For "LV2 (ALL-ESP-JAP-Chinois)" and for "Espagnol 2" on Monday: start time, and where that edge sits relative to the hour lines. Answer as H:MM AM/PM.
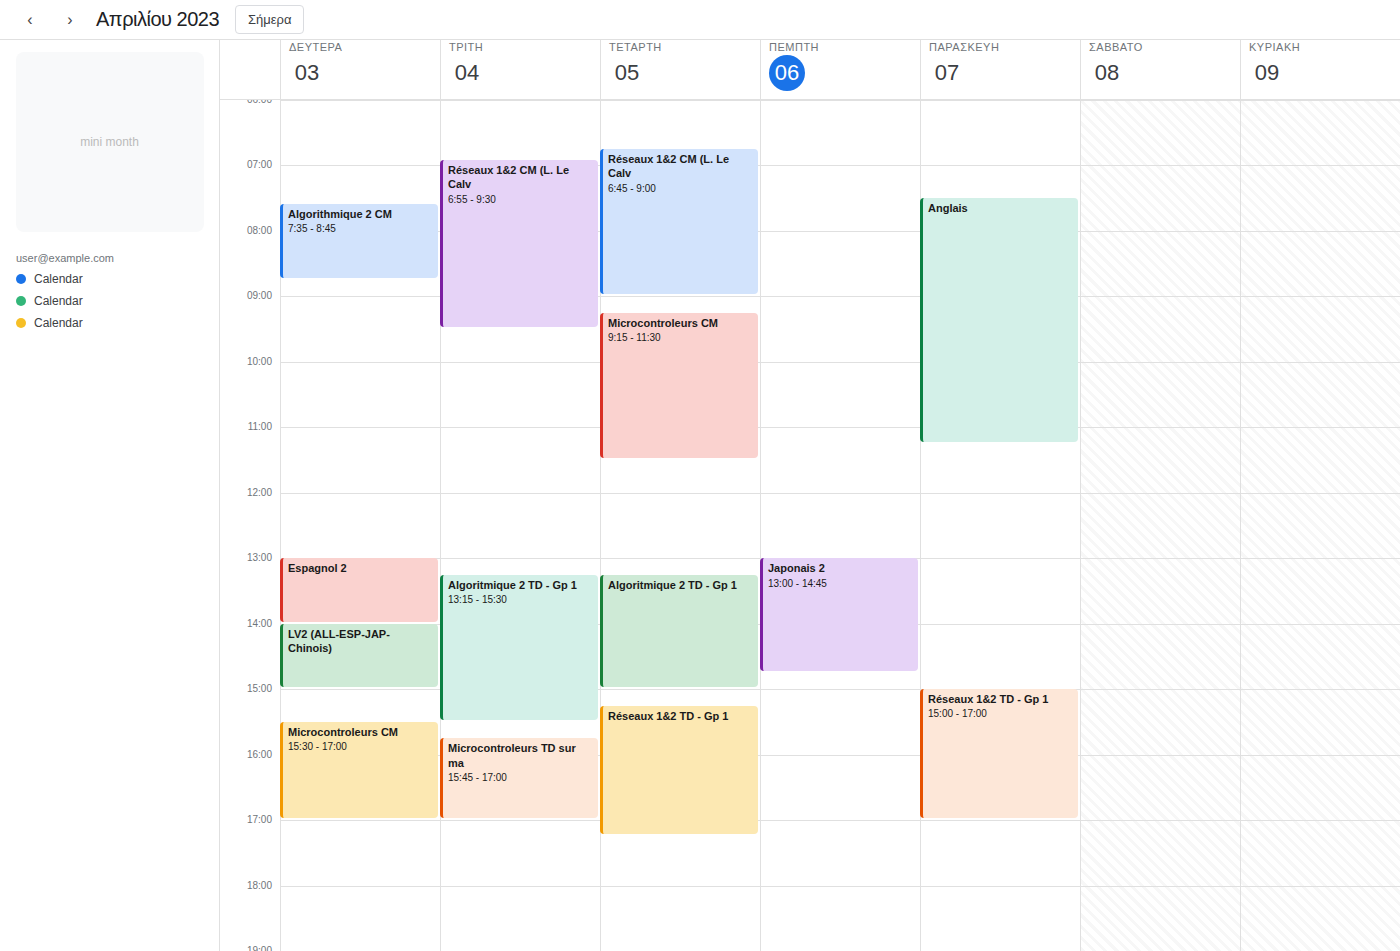
"LV2 (ALL-ESP-JAP-Chinois)": 2:00 PM, exactly on the 2 PM line. "Espagnol 2": 1:00 PM, exactly on the 1 PM line.